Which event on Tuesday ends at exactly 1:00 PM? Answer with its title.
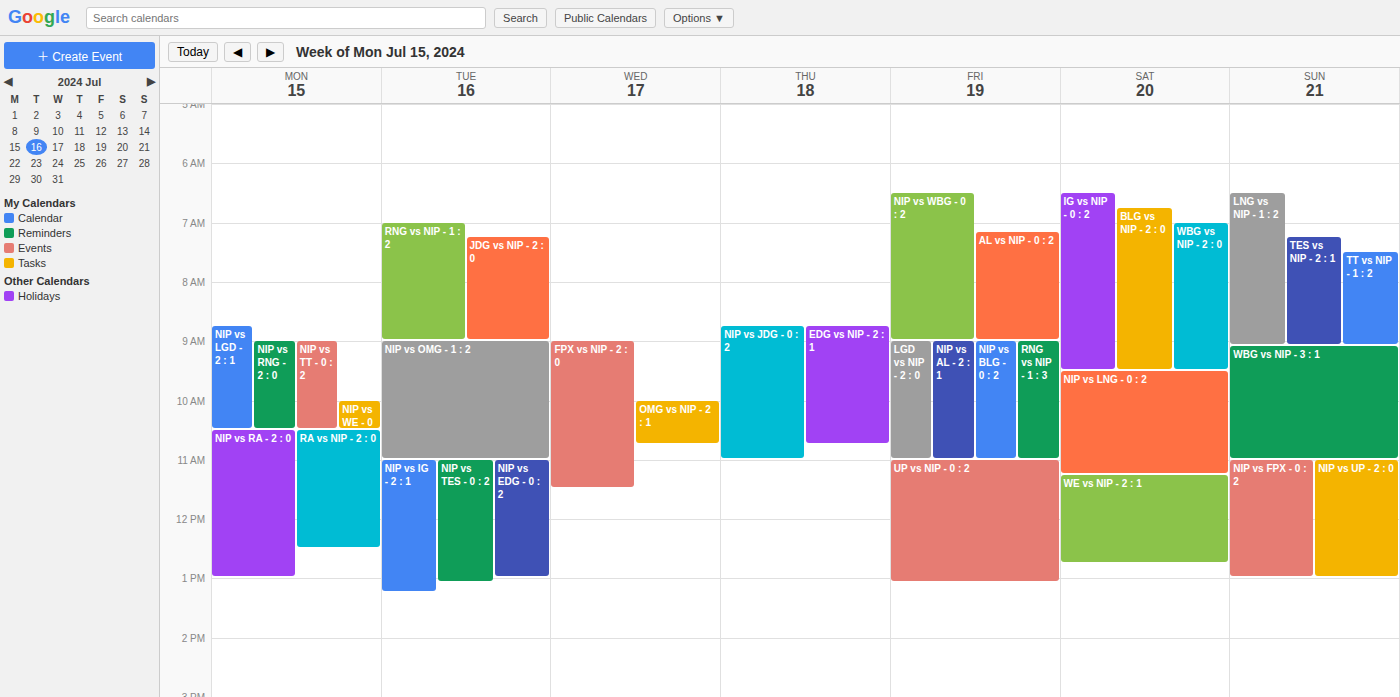
"NIP vs EDG - 0 : 2"